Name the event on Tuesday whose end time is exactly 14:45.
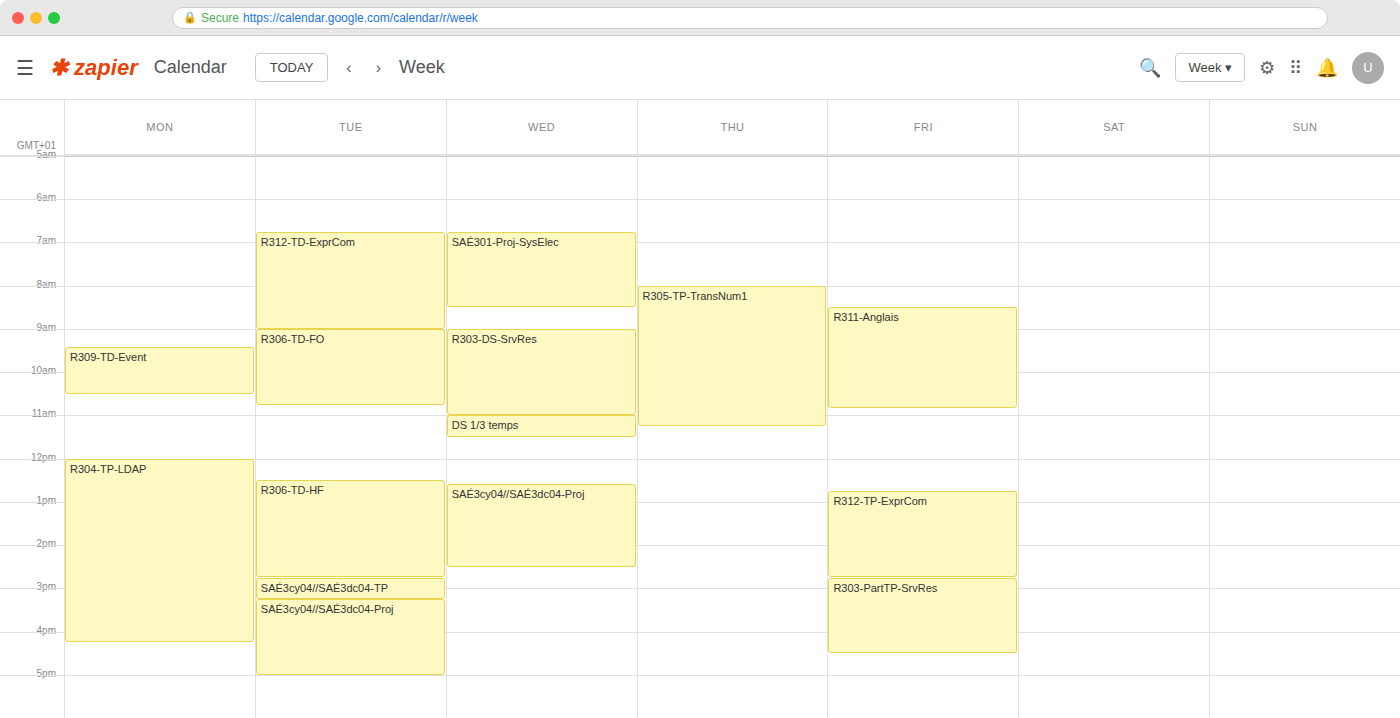
"R306-TD-HF"